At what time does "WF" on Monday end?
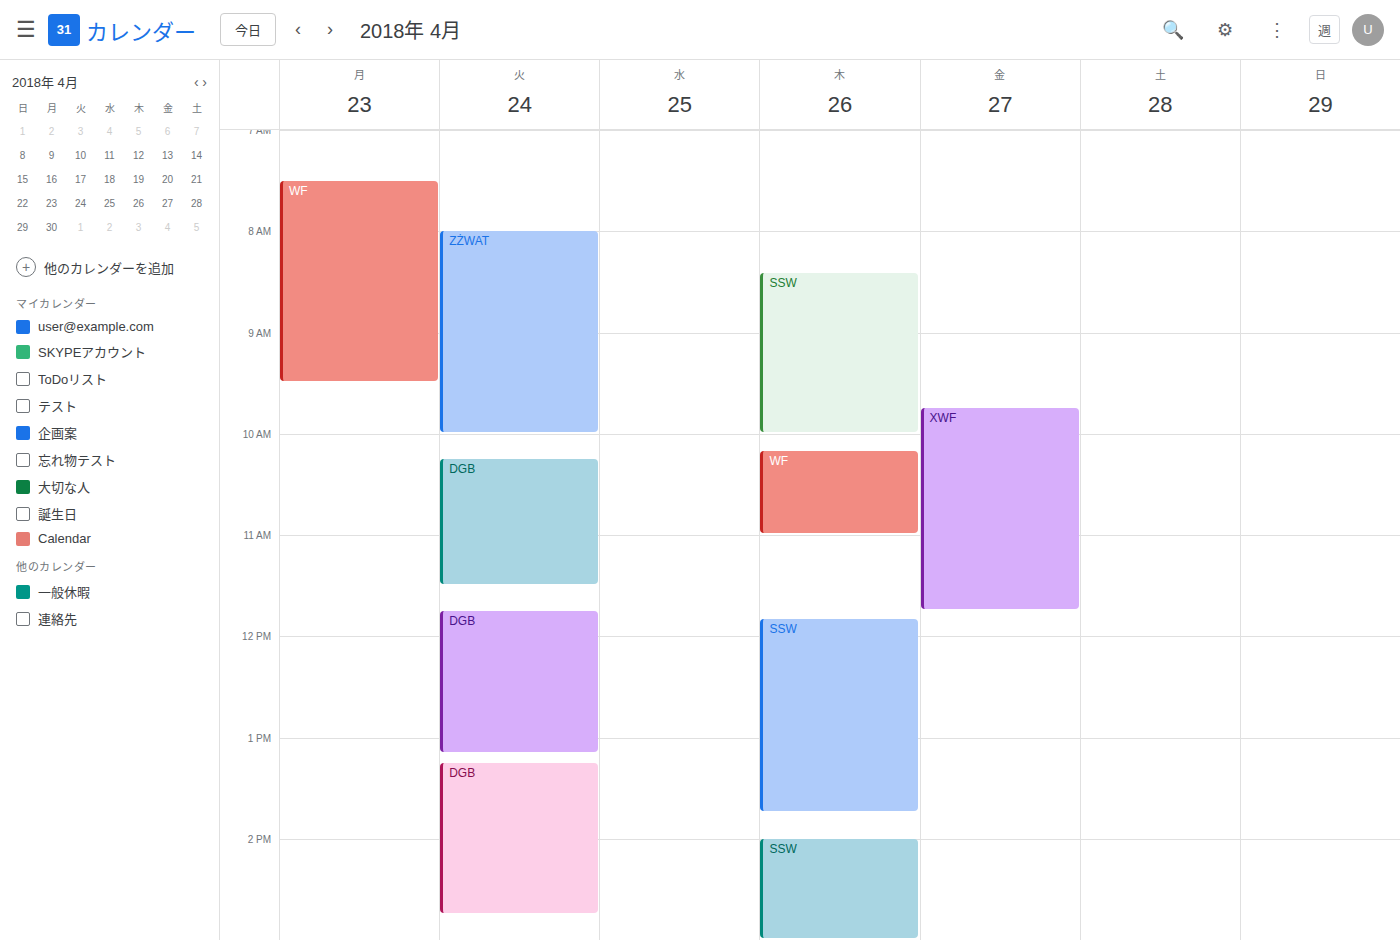
9:30 AM